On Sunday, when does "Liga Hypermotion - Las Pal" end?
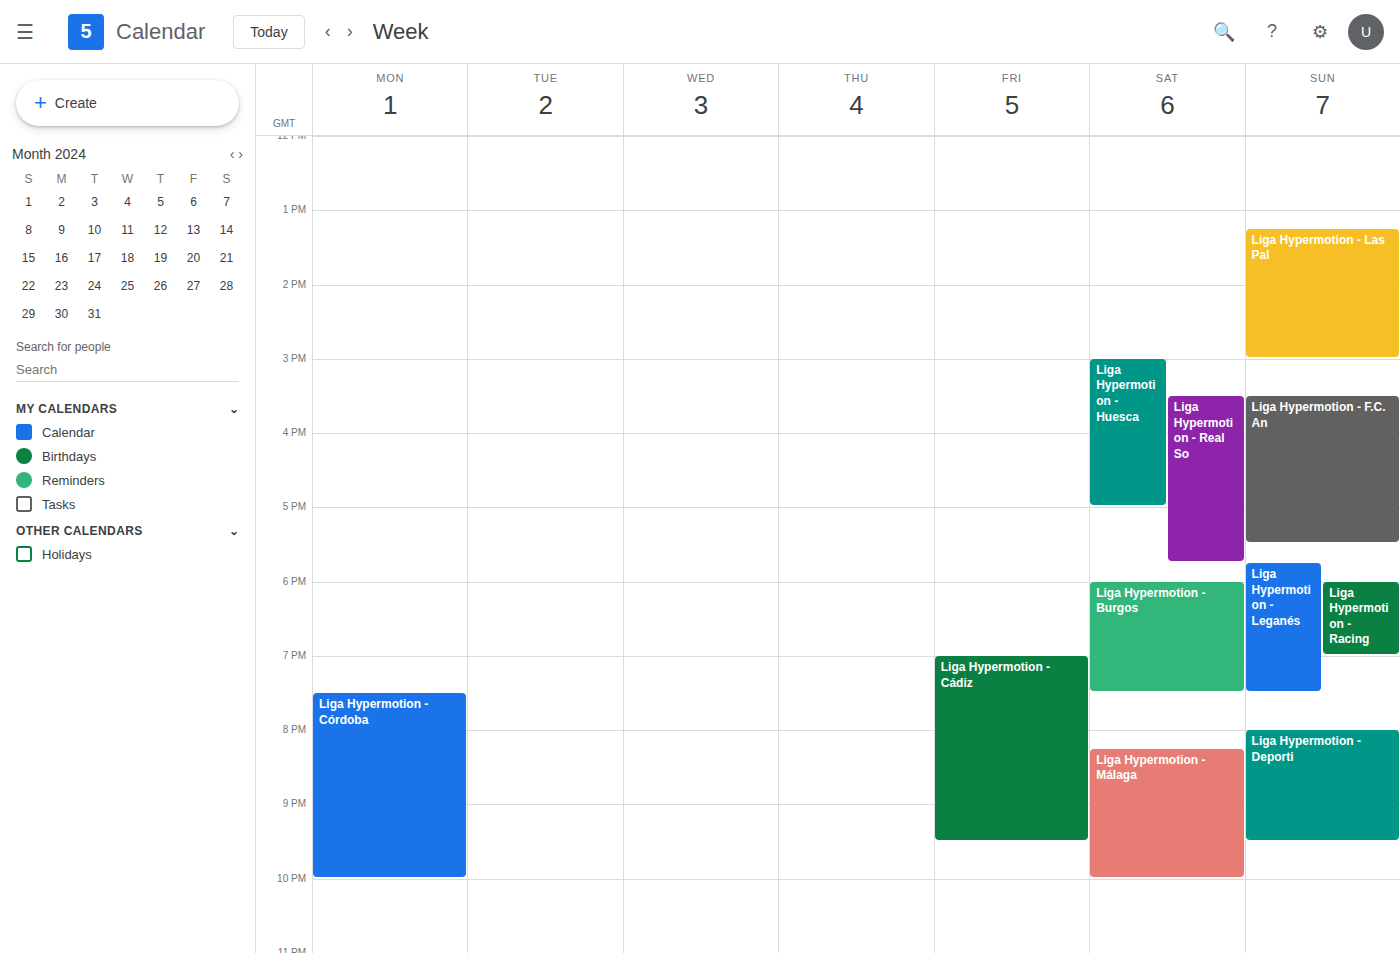
3:00 PM